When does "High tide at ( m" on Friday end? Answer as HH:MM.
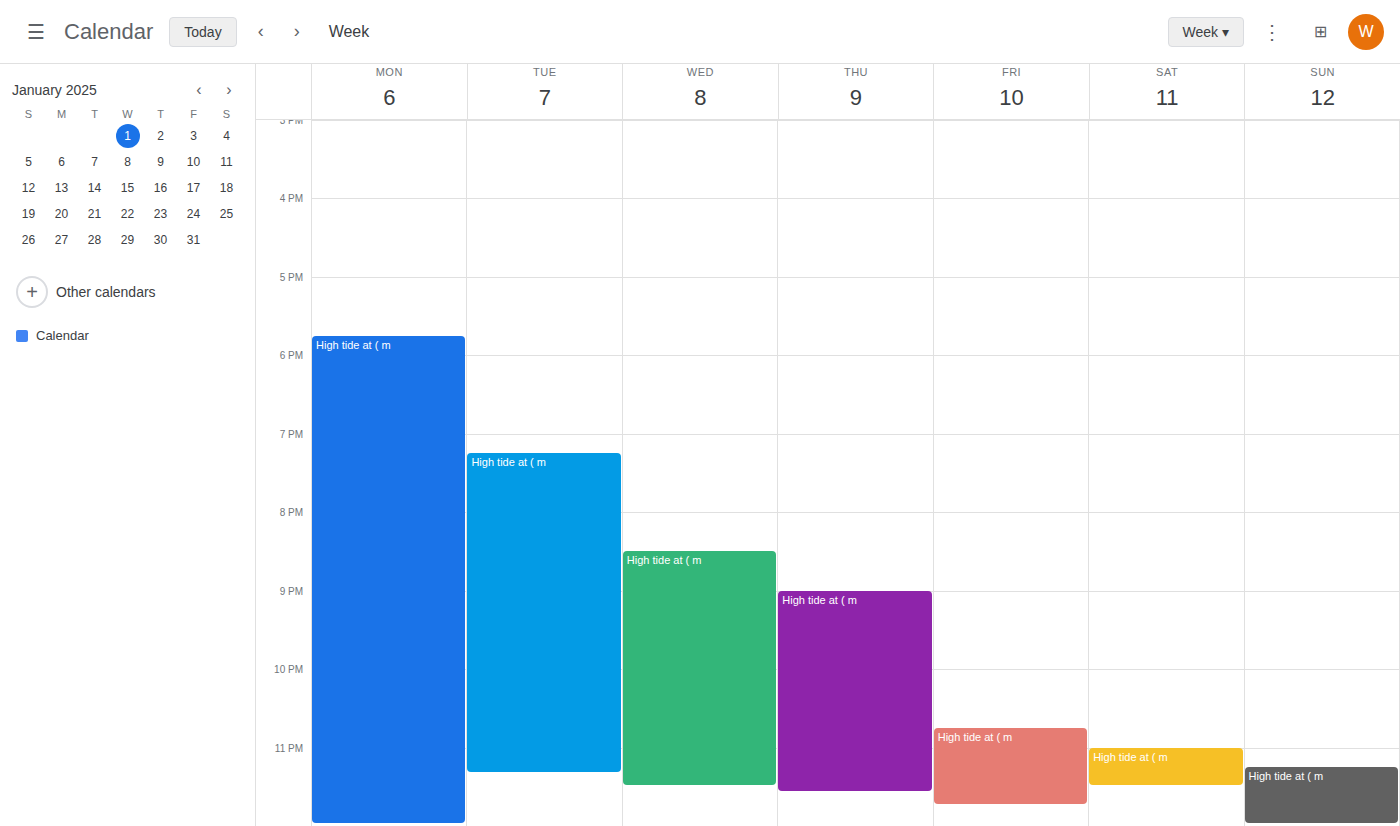
23:45